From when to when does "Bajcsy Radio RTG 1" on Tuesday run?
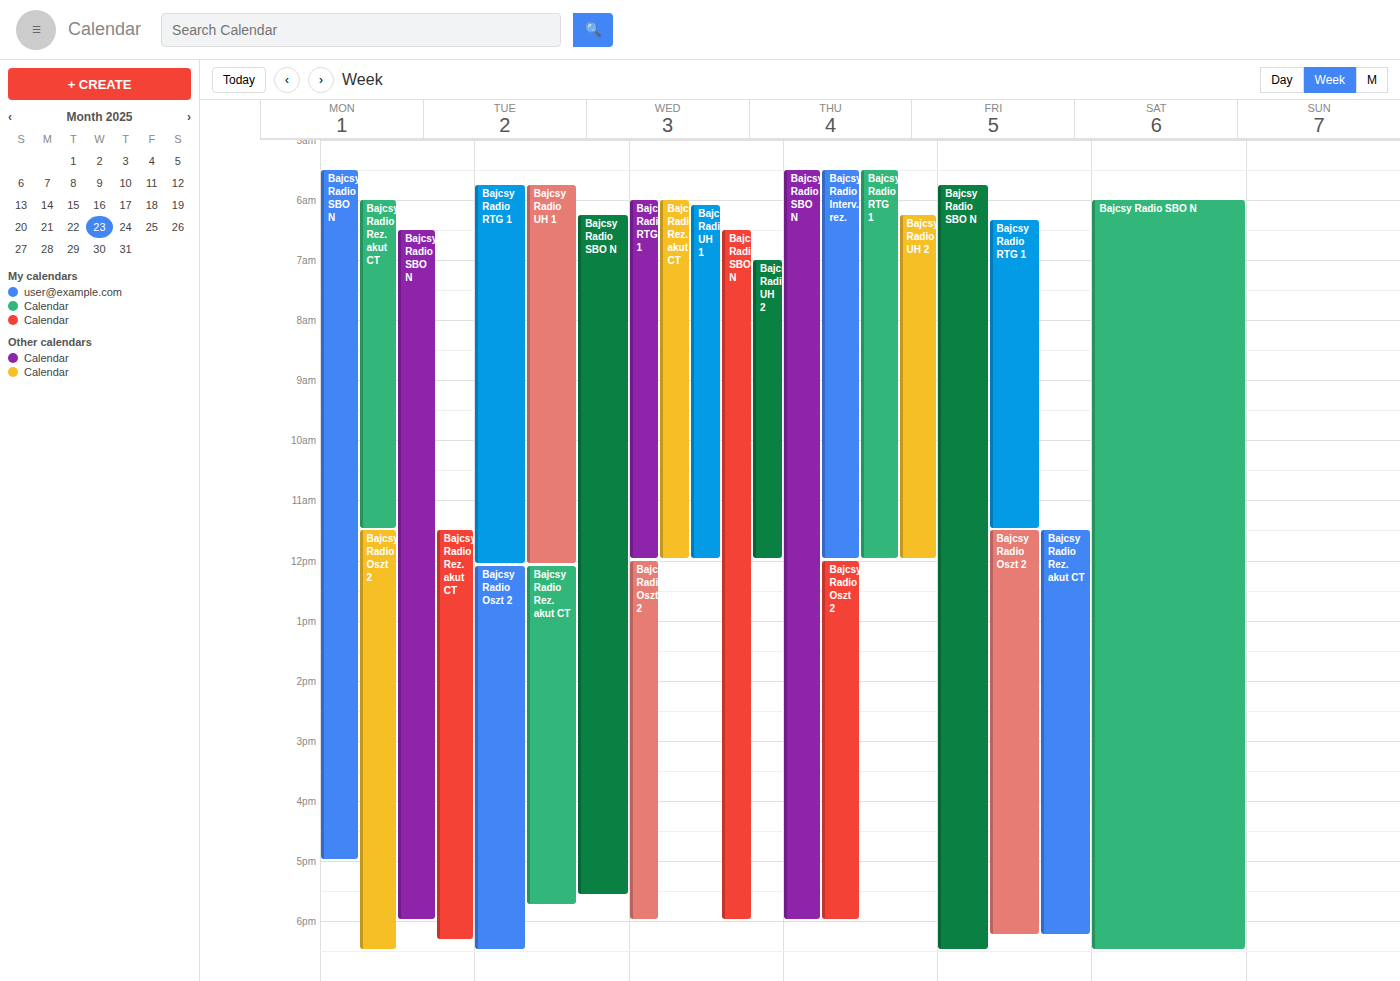
5:45 AM to 12:05 PM